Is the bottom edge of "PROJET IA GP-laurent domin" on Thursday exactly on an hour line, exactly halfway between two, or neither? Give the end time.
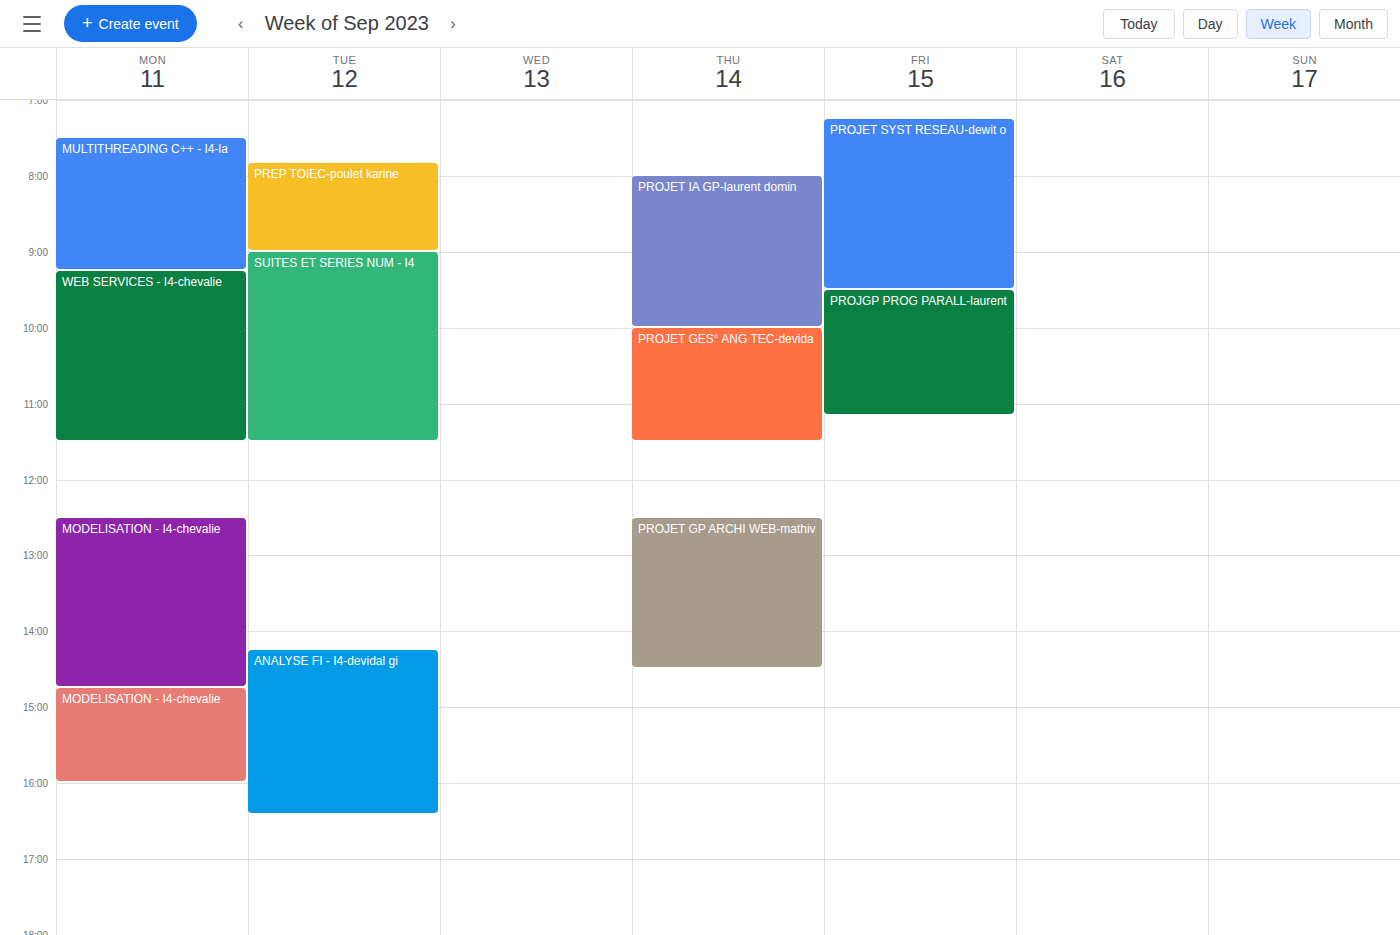
10:00 AM -- exactly on the 10 AM line.